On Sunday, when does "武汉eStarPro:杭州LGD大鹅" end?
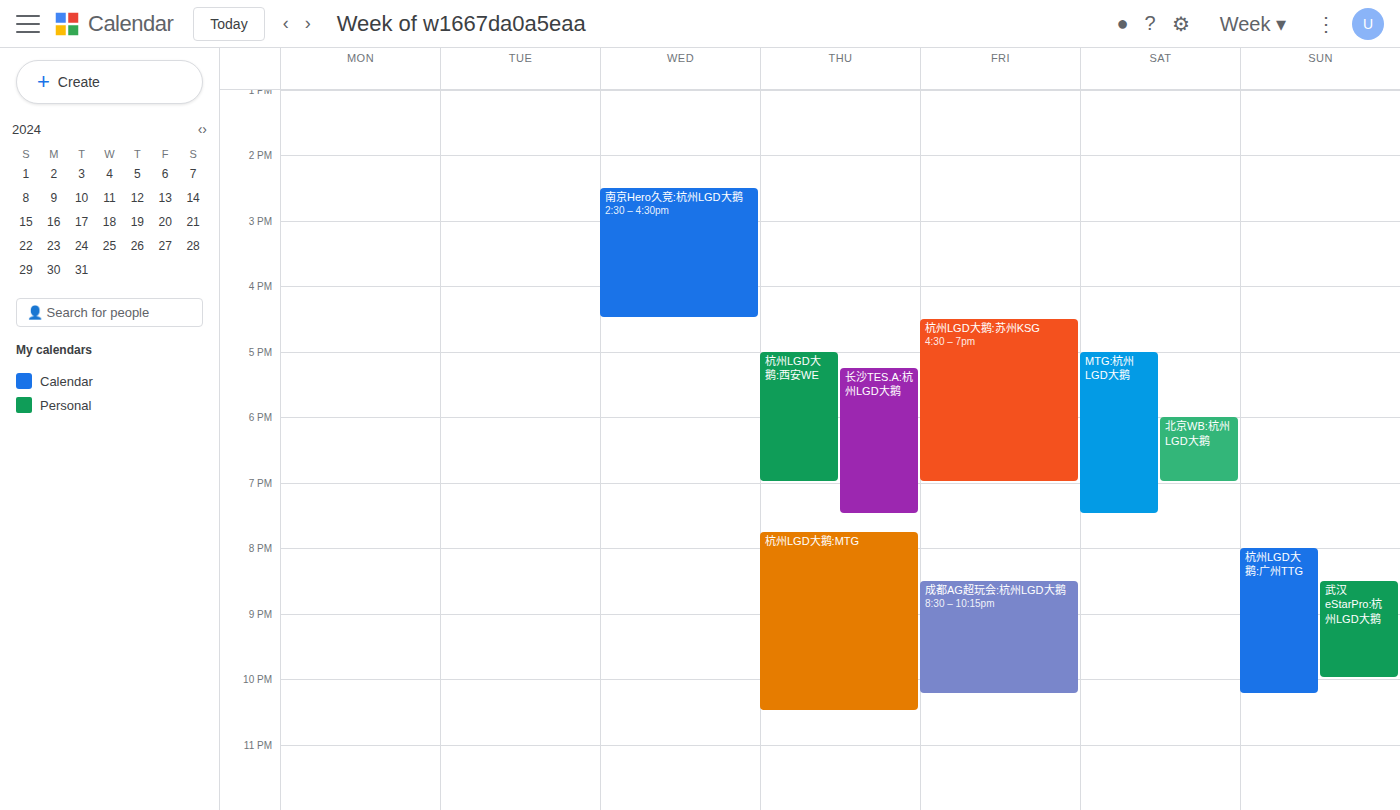
10:00 PM